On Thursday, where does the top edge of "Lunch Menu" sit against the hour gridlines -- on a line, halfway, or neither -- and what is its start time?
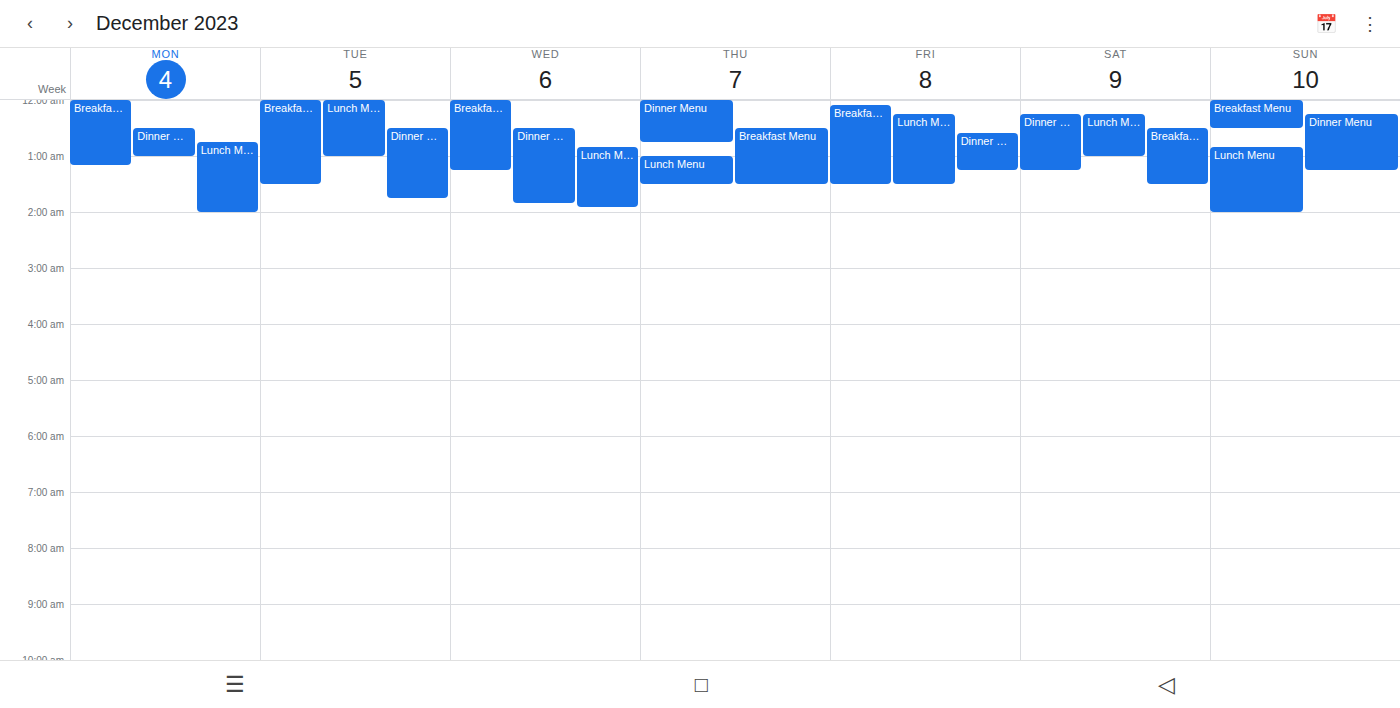
1:00 AM -- exactly on the 1 AM line.